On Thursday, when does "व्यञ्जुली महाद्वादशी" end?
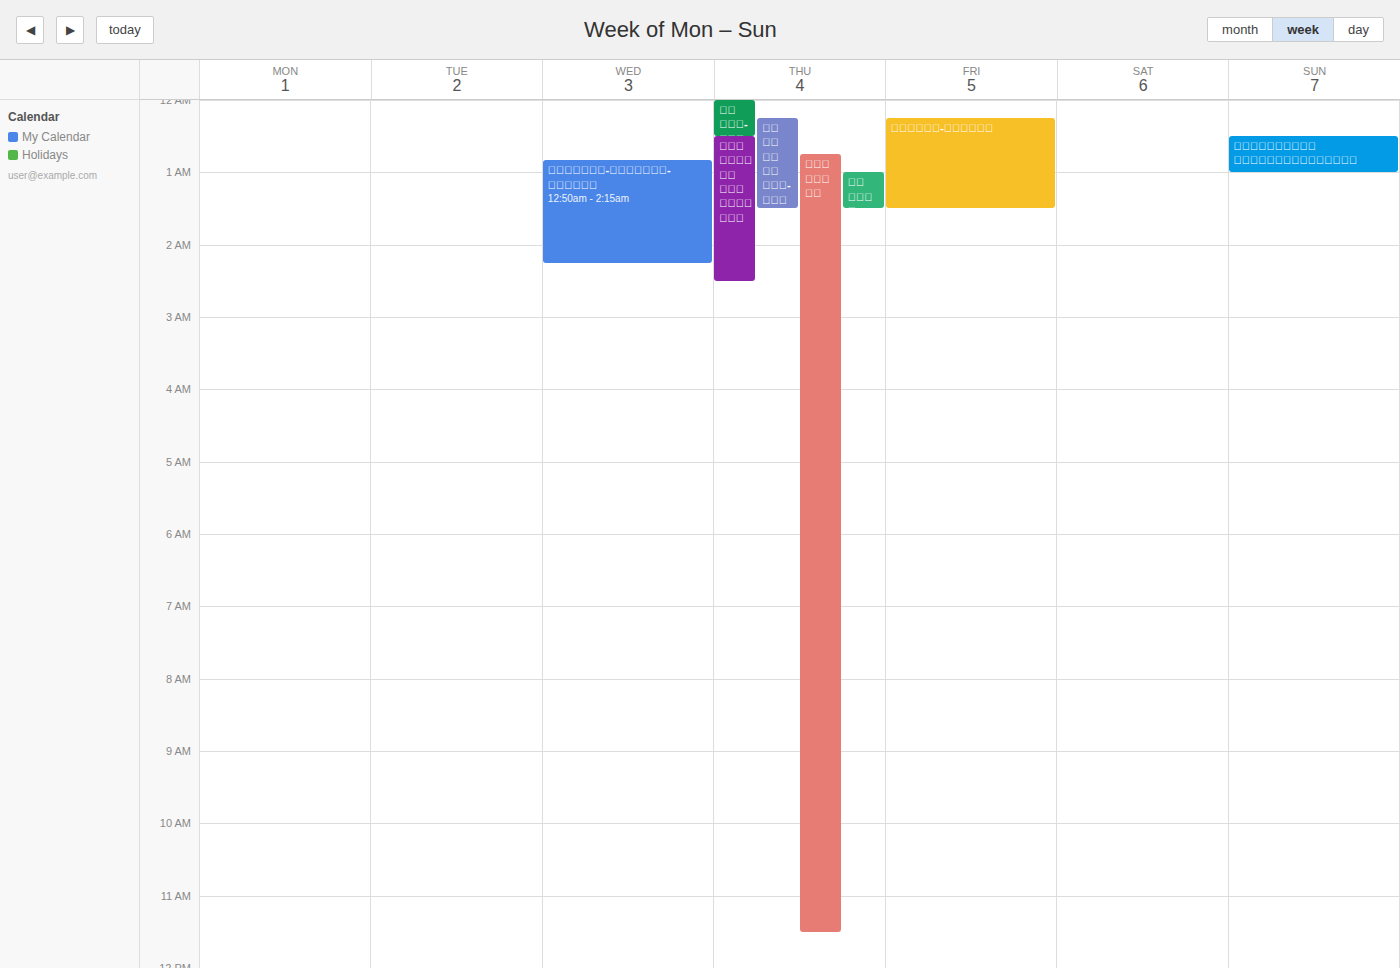
02:30